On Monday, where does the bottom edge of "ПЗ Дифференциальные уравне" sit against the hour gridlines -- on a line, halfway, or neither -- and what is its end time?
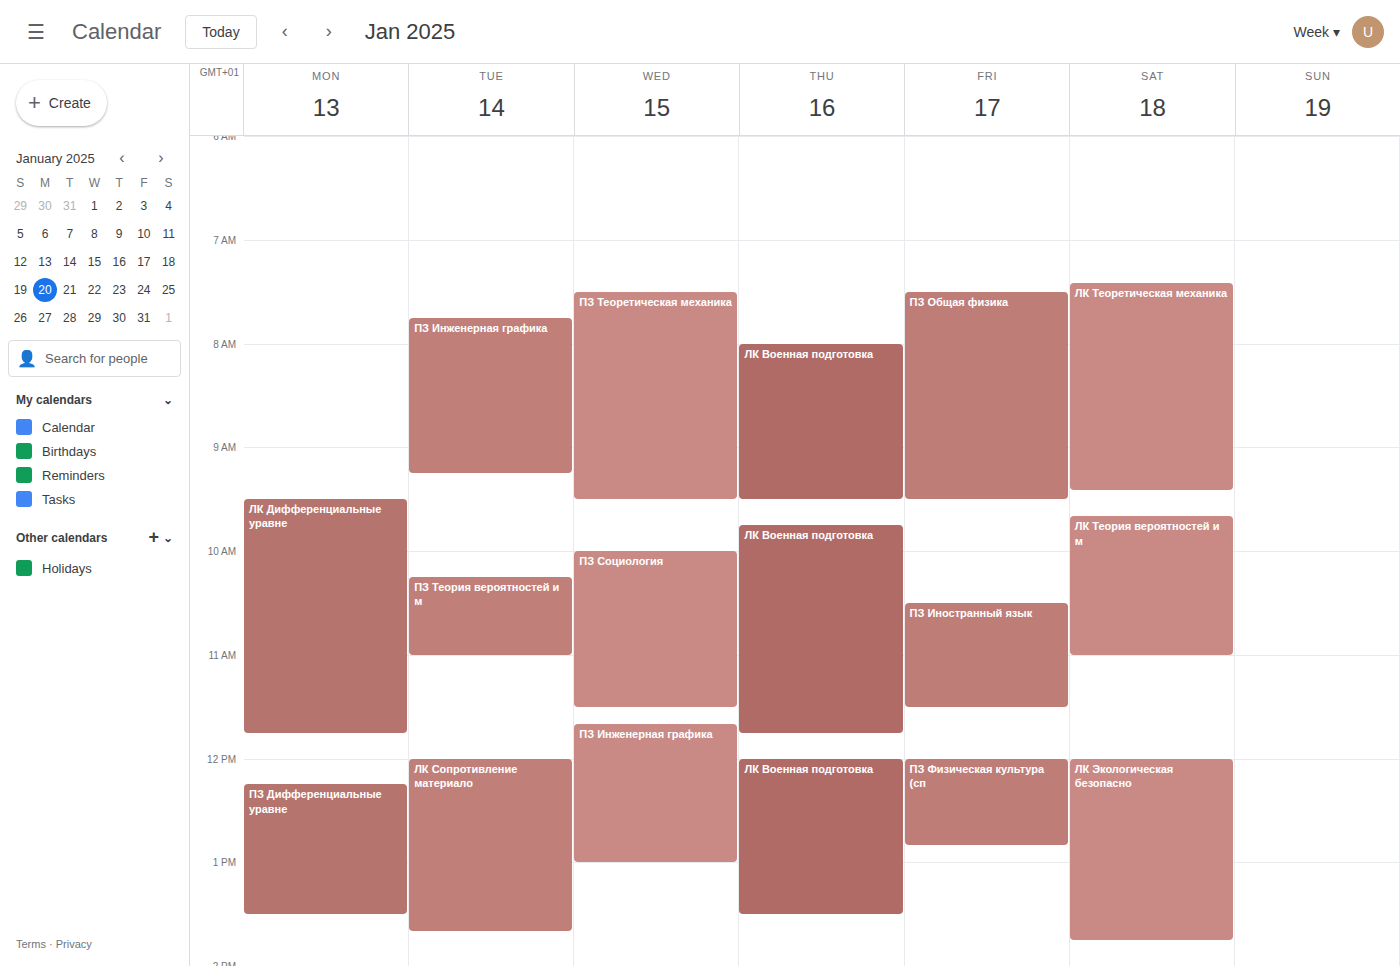
1:30 PM -- halfway between the 1 PM and 2 PM lines.